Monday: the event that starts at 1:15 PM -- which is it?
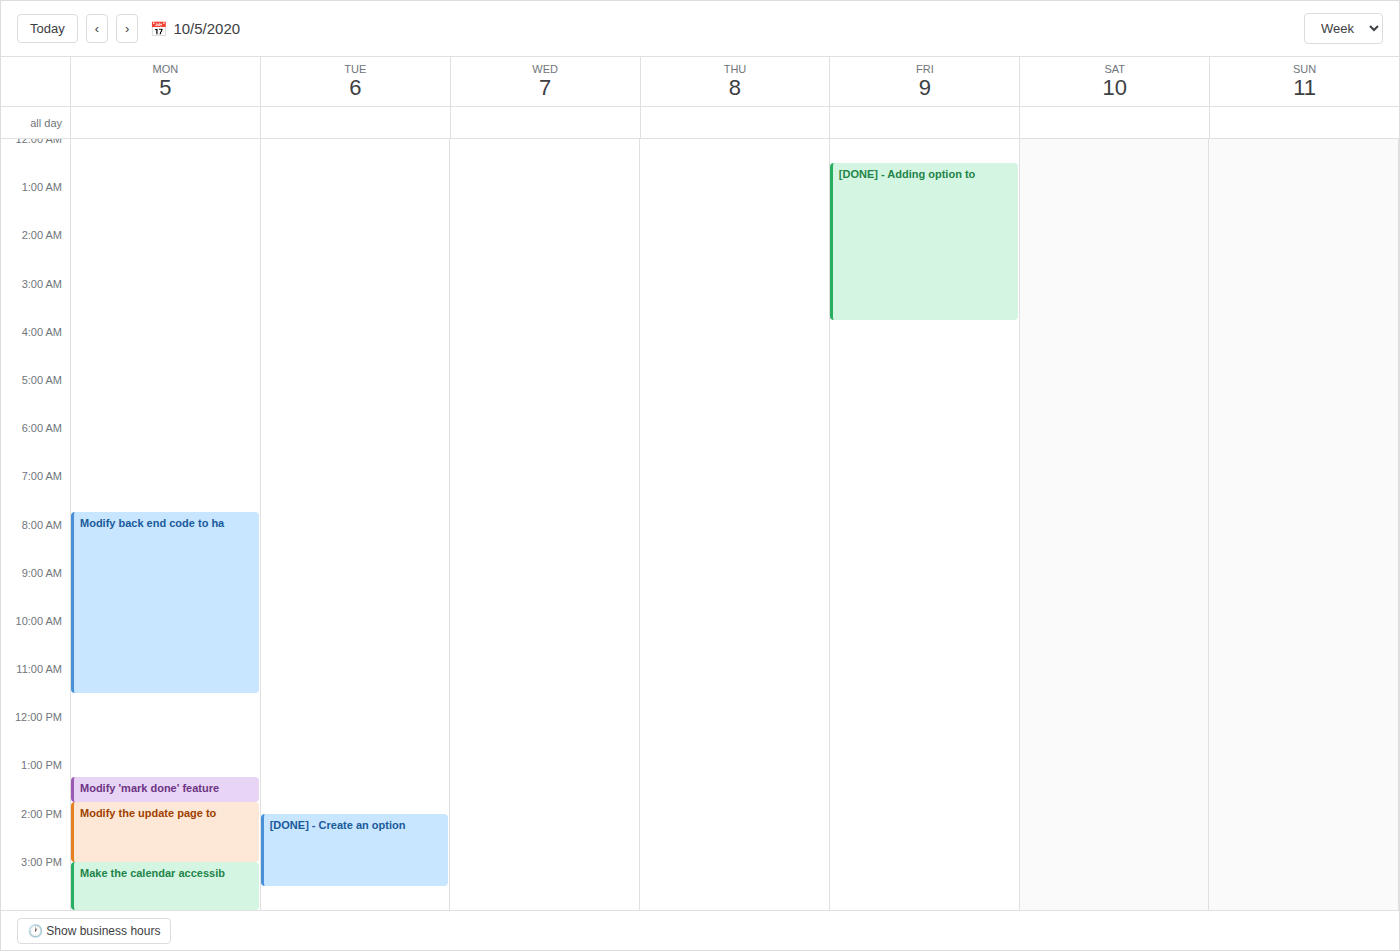
"Modify 'mark done' feature"